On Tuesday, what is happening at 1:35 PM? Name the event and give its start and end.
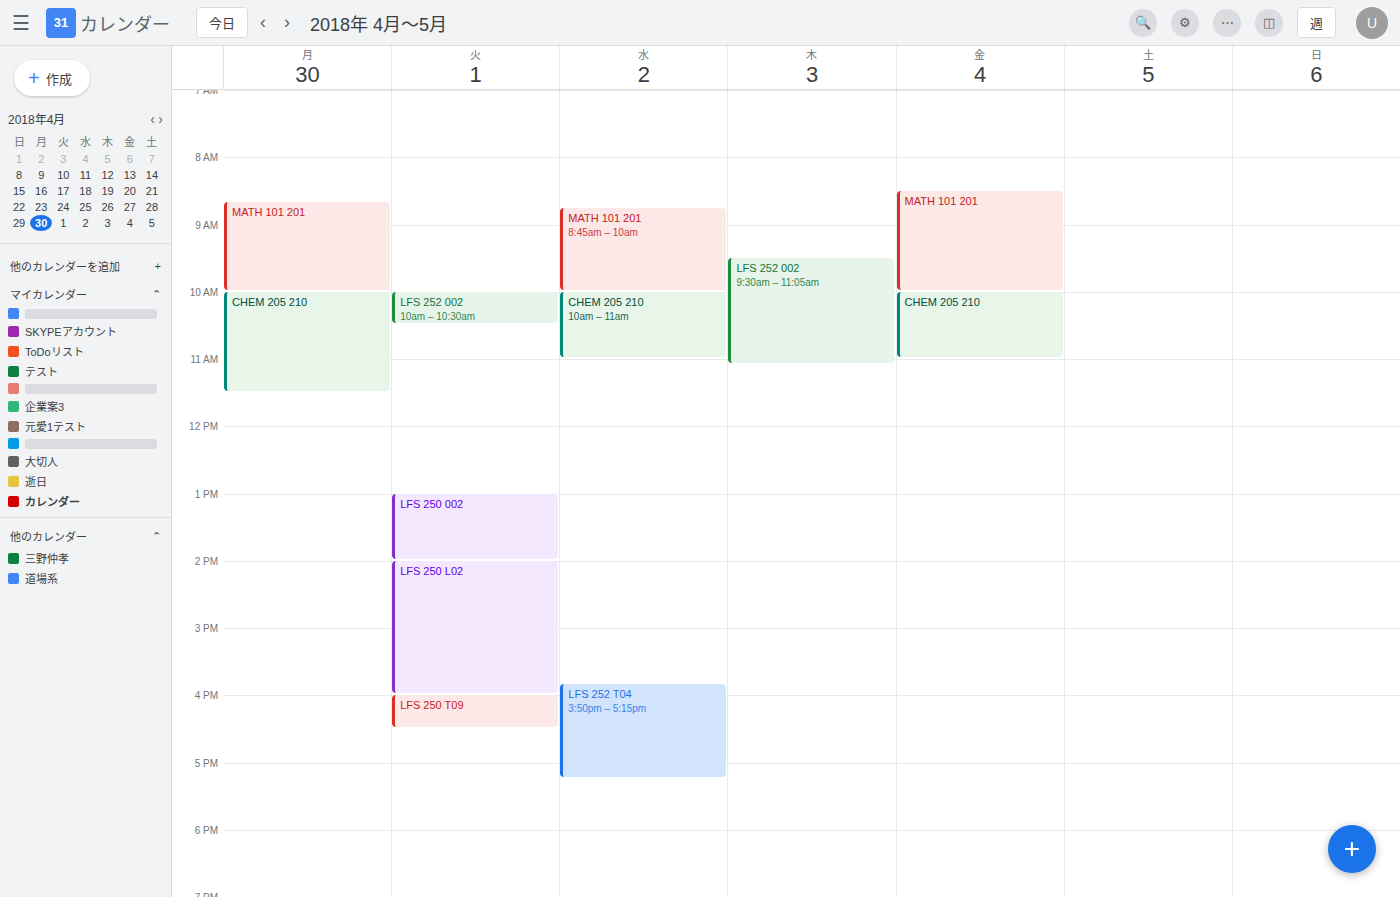
"LFS 250 002", 1:00 PM to 2:00 PM